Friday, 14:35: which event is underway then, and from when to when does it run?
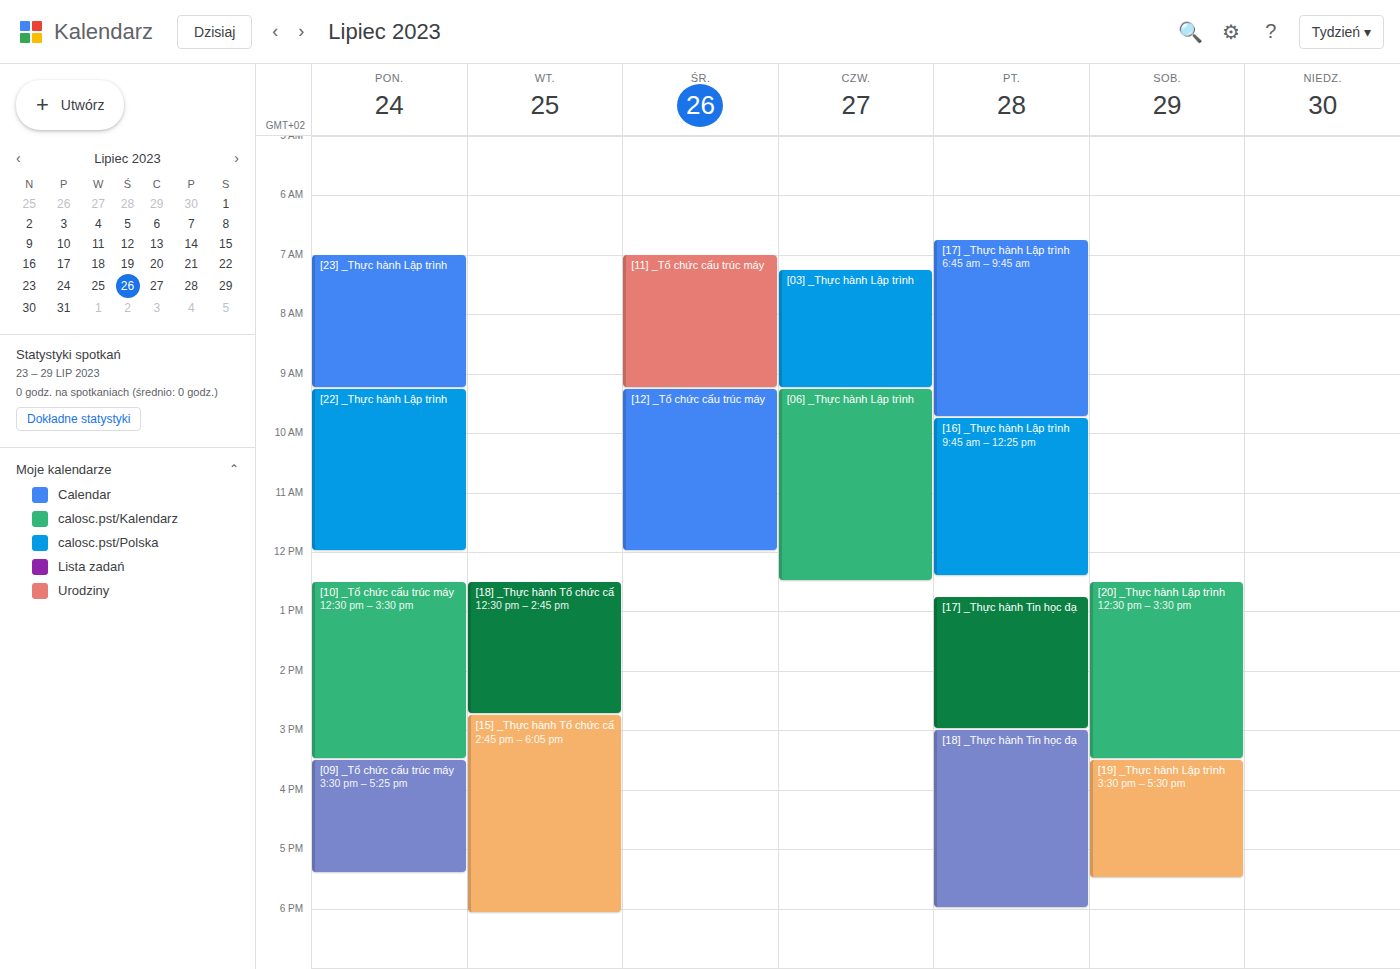
"[17] _Thực hành Tin học đạ", 12:45 to 15:00